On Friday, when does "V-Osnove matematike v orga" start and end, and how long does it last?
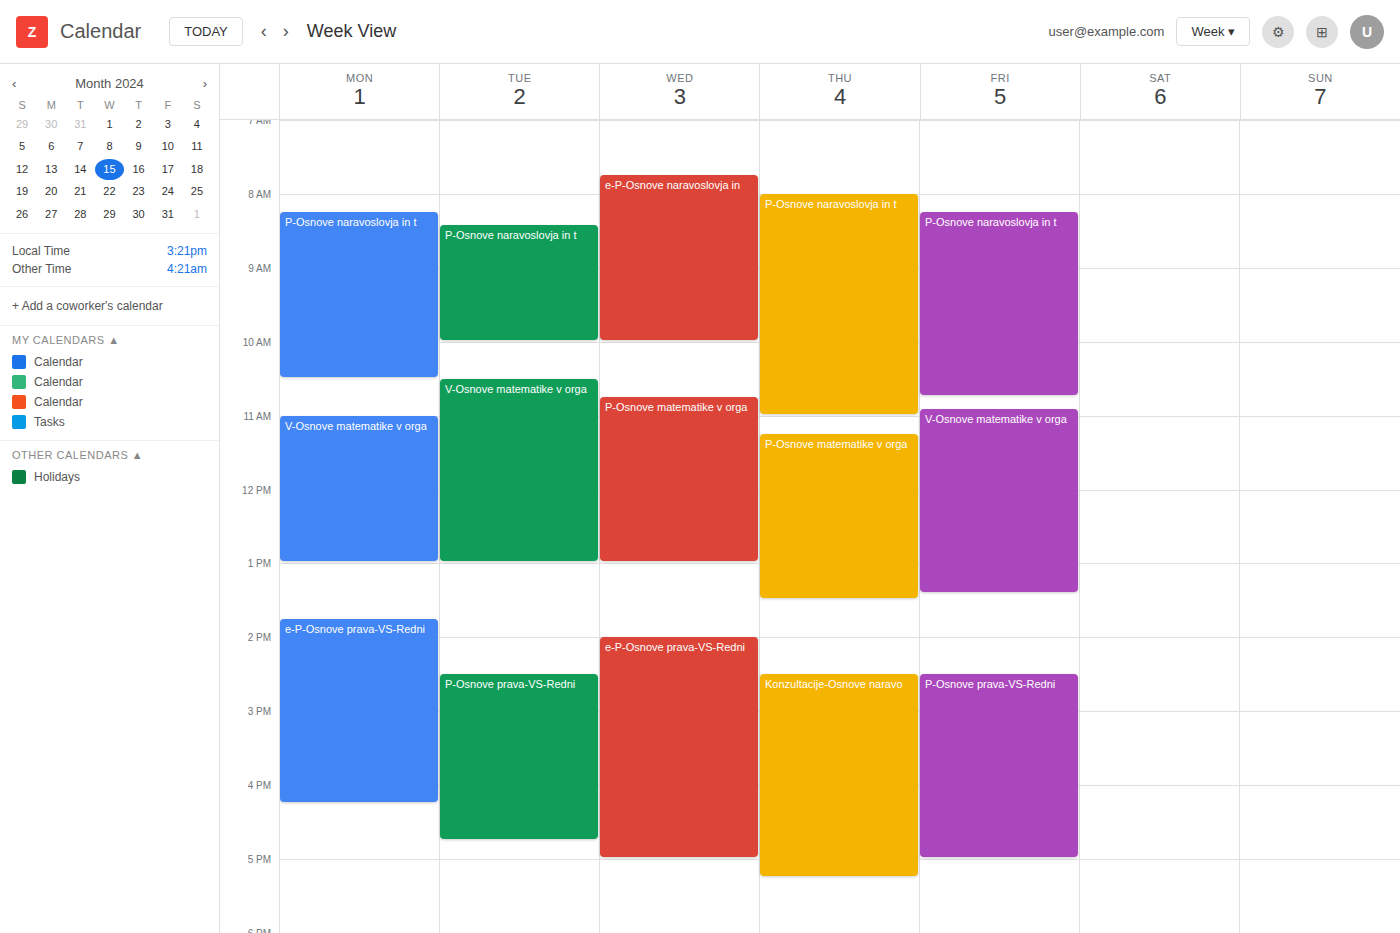
10:55 AM to 1:25 PM, 2 hours 30 minutes